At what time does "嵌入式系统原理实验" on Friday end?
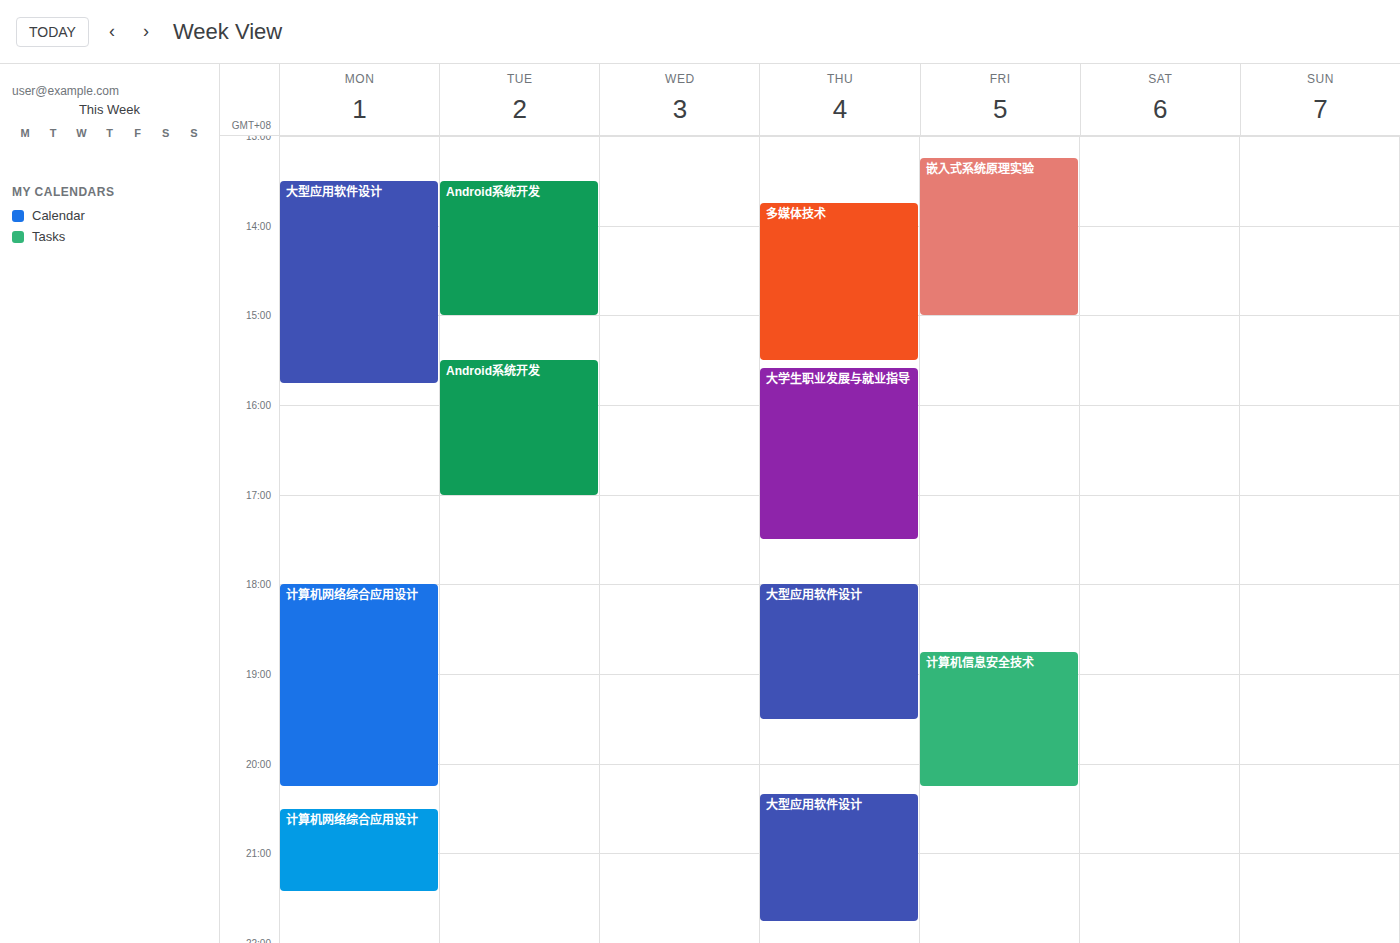
3:00 PM